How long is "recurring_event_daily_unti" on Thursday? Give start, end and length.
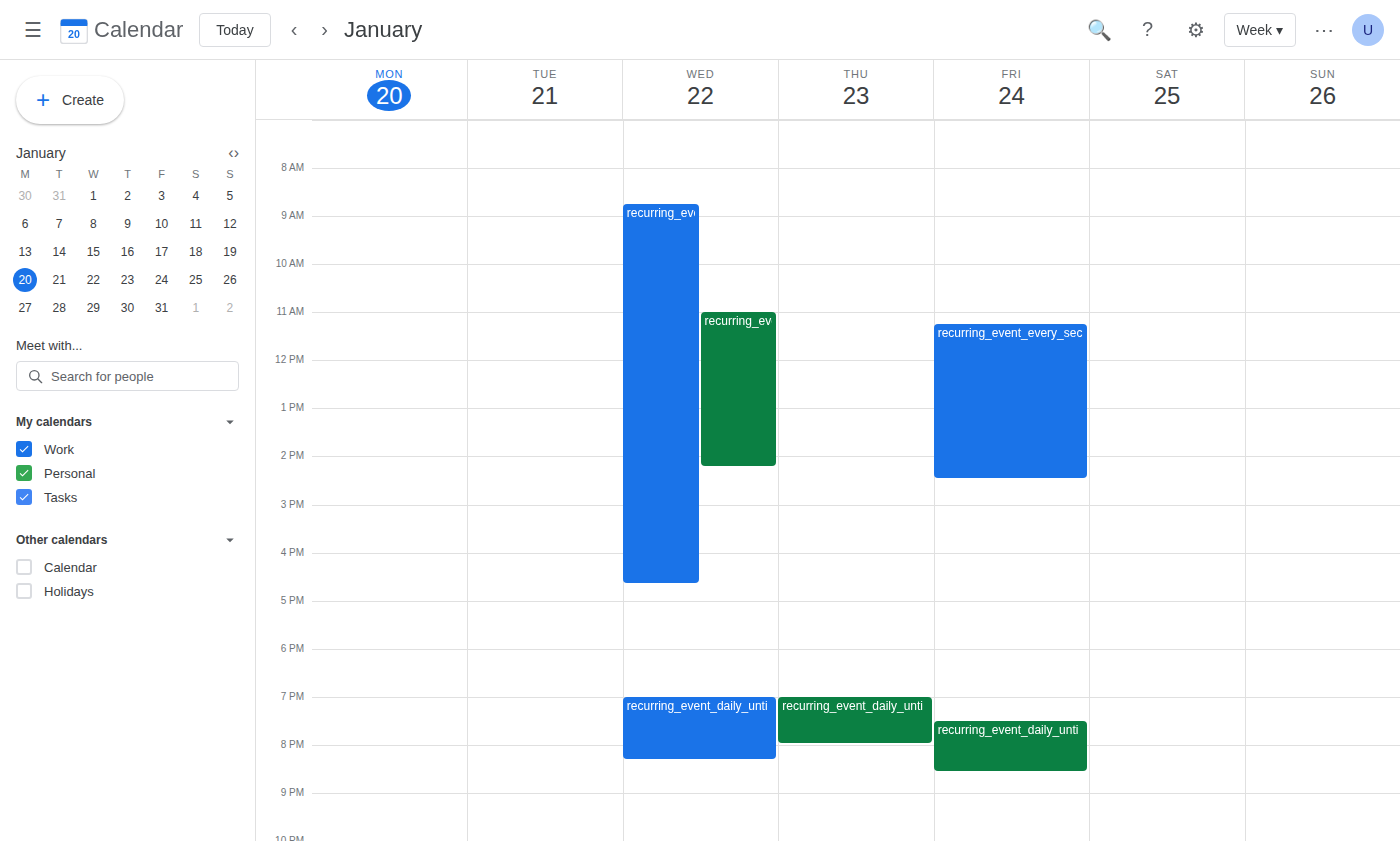
7:00 PM to 8:00 PM, 1 hour